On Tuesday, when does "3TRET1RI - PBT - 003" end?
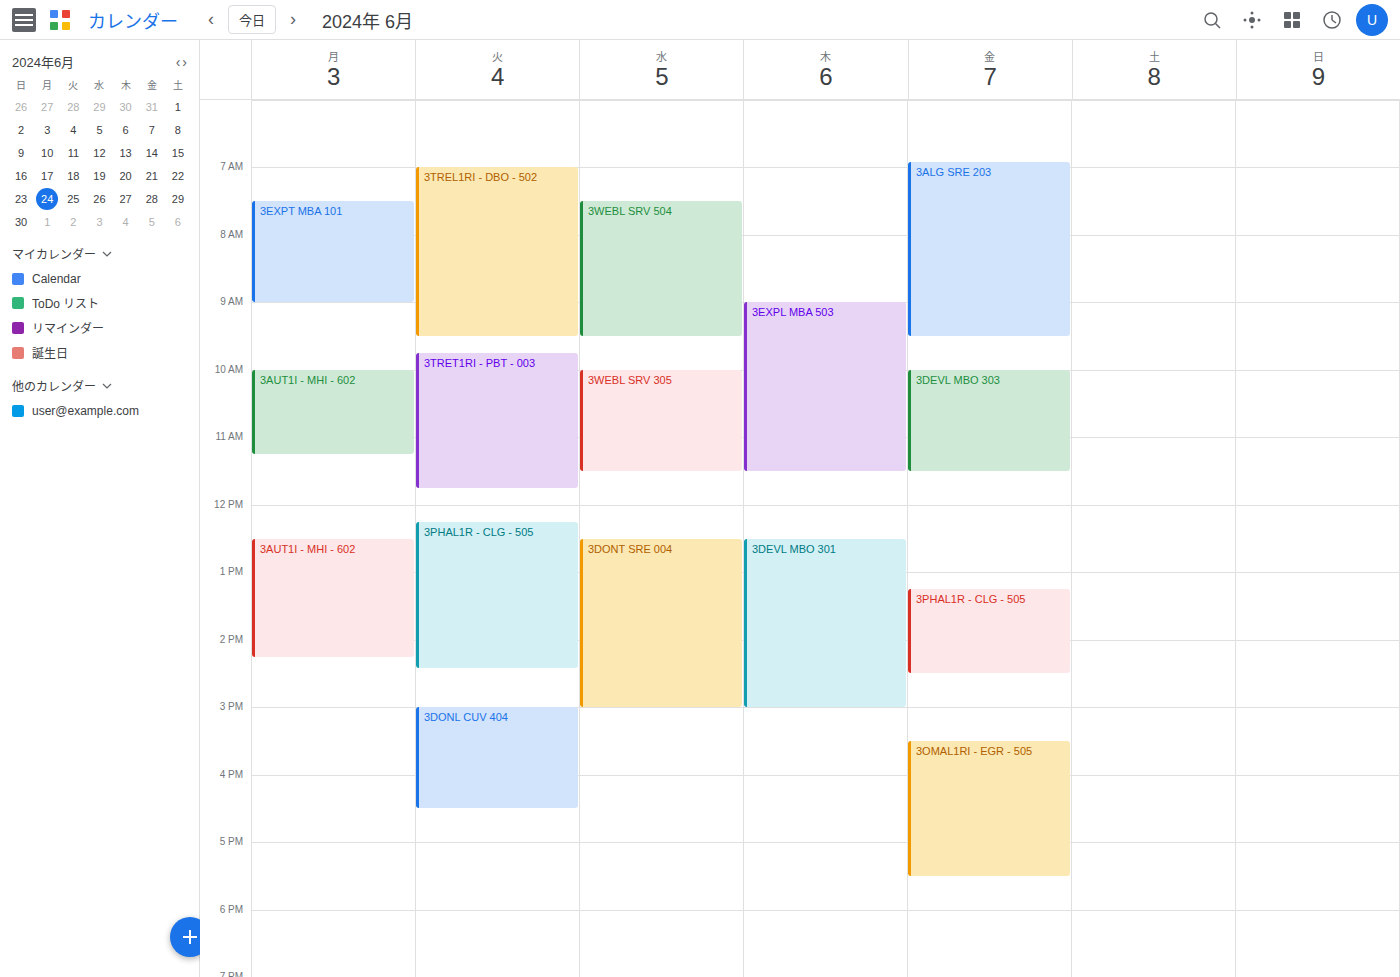
11:45 AM